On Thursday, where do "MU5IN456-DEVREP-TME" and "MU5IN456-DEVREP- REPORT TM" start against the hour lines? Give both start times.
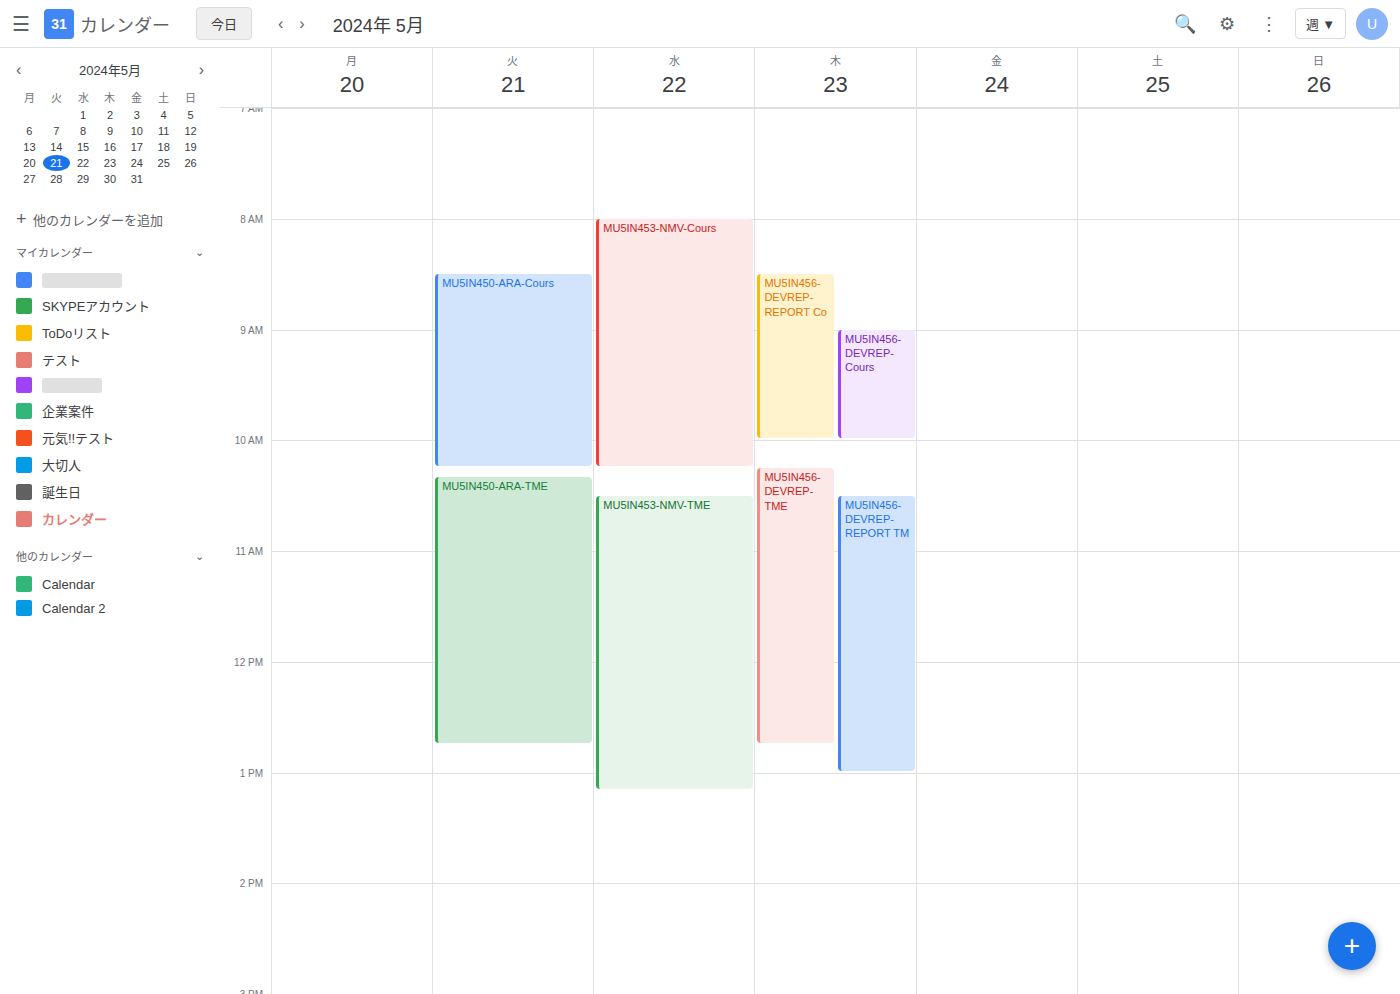
"MU5IN456-DEVREP-TME": 10:15, neither: a quarter of the way from the 10:00 line to the 11:00 line. "MU5IN456-DEVREP- REPORT TM": 10:30, halfway between the 10:00 and 11:00 lines.